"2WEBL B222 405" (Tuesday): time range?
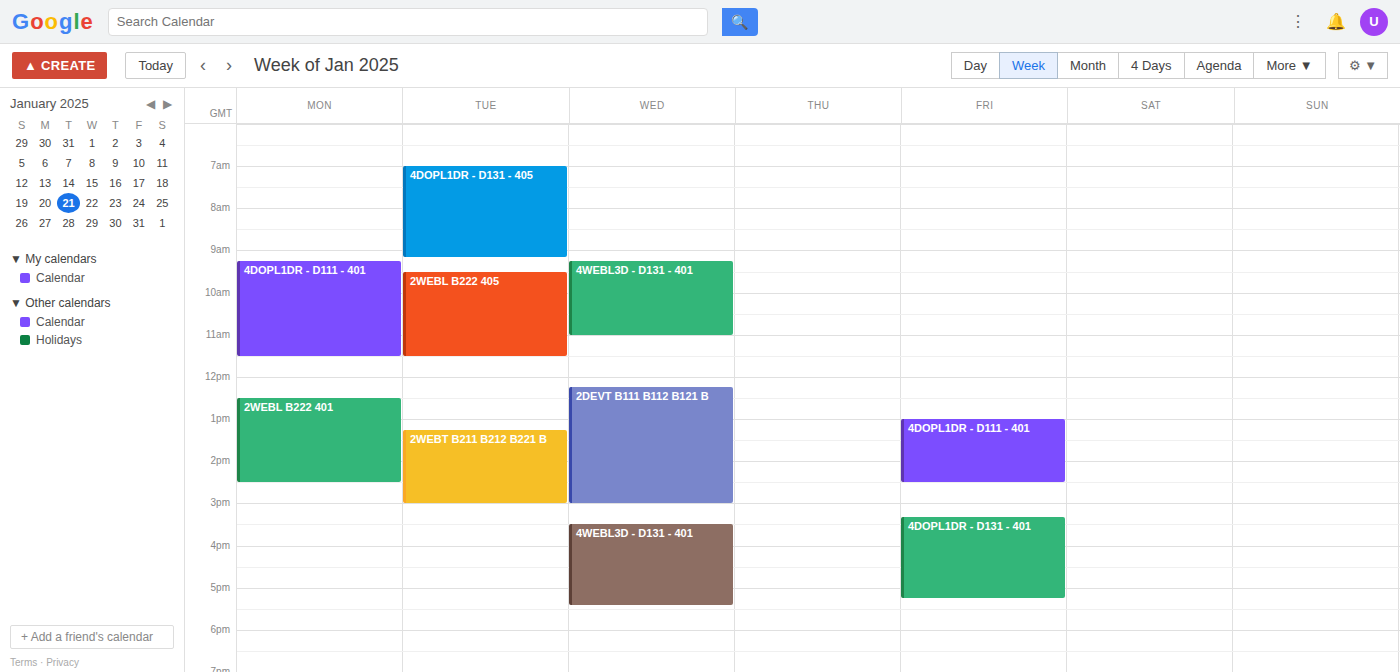
9:30 AM to 11:30 AM